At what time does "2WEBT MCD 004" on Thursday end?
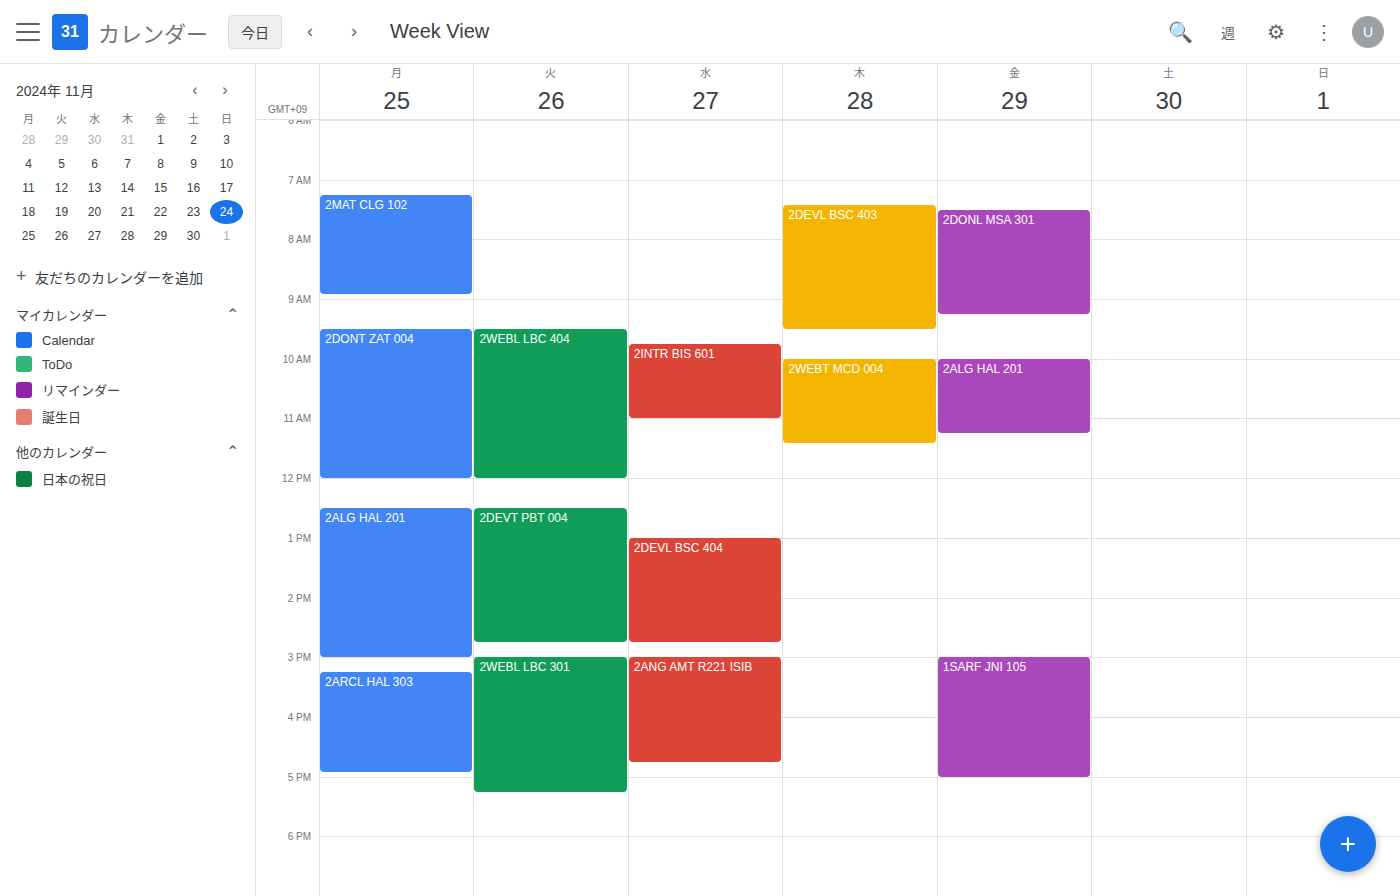
11:25 AM